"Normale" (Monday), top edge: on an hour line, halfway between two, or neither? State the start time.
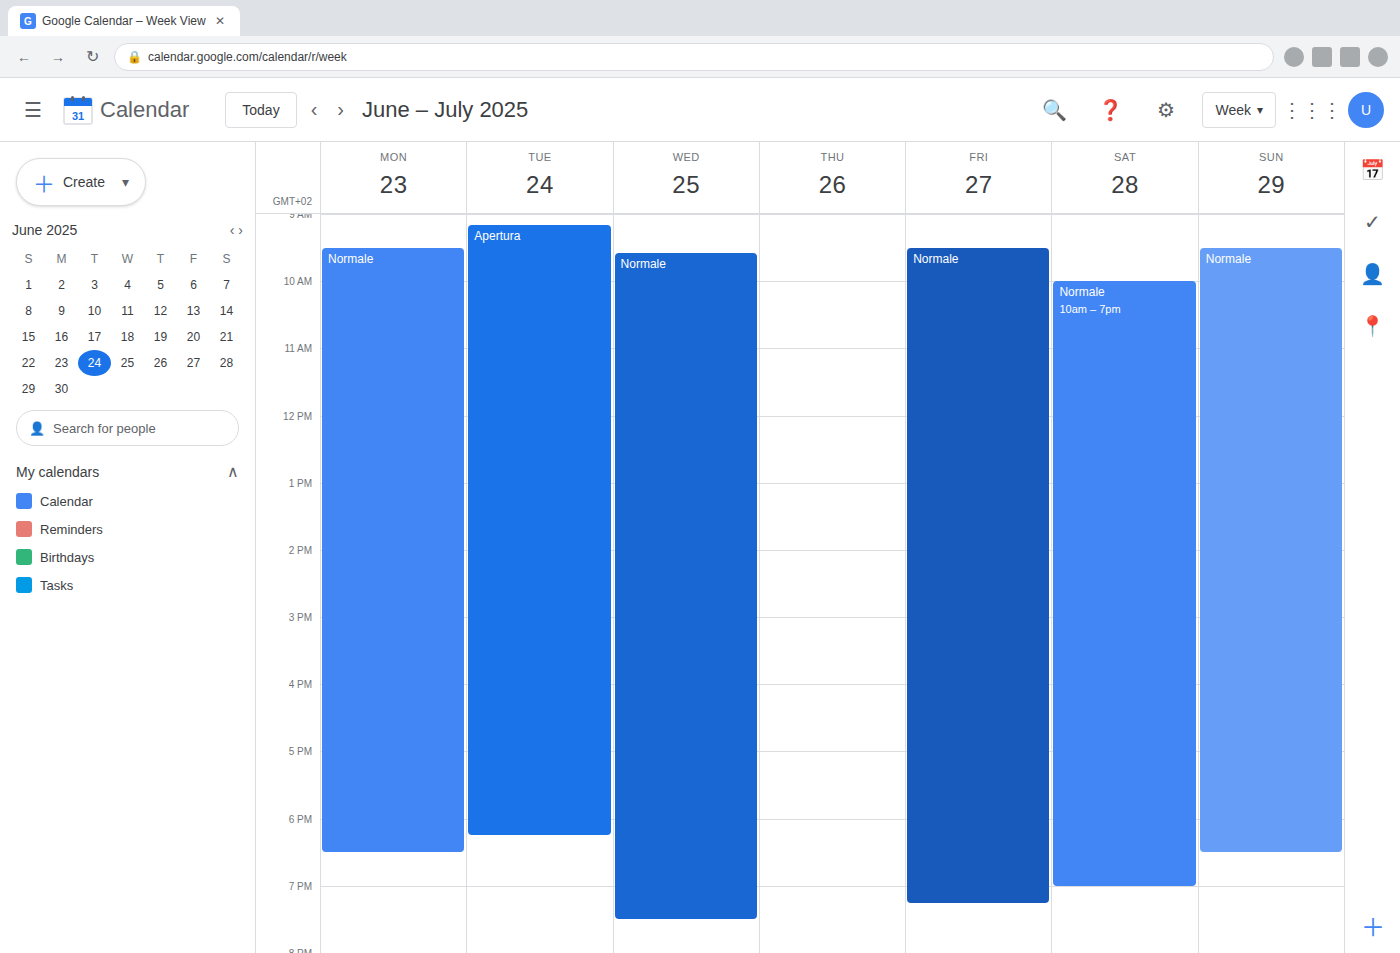
9:30 AM -- halfway between the 9 AM and 10 AM lines.